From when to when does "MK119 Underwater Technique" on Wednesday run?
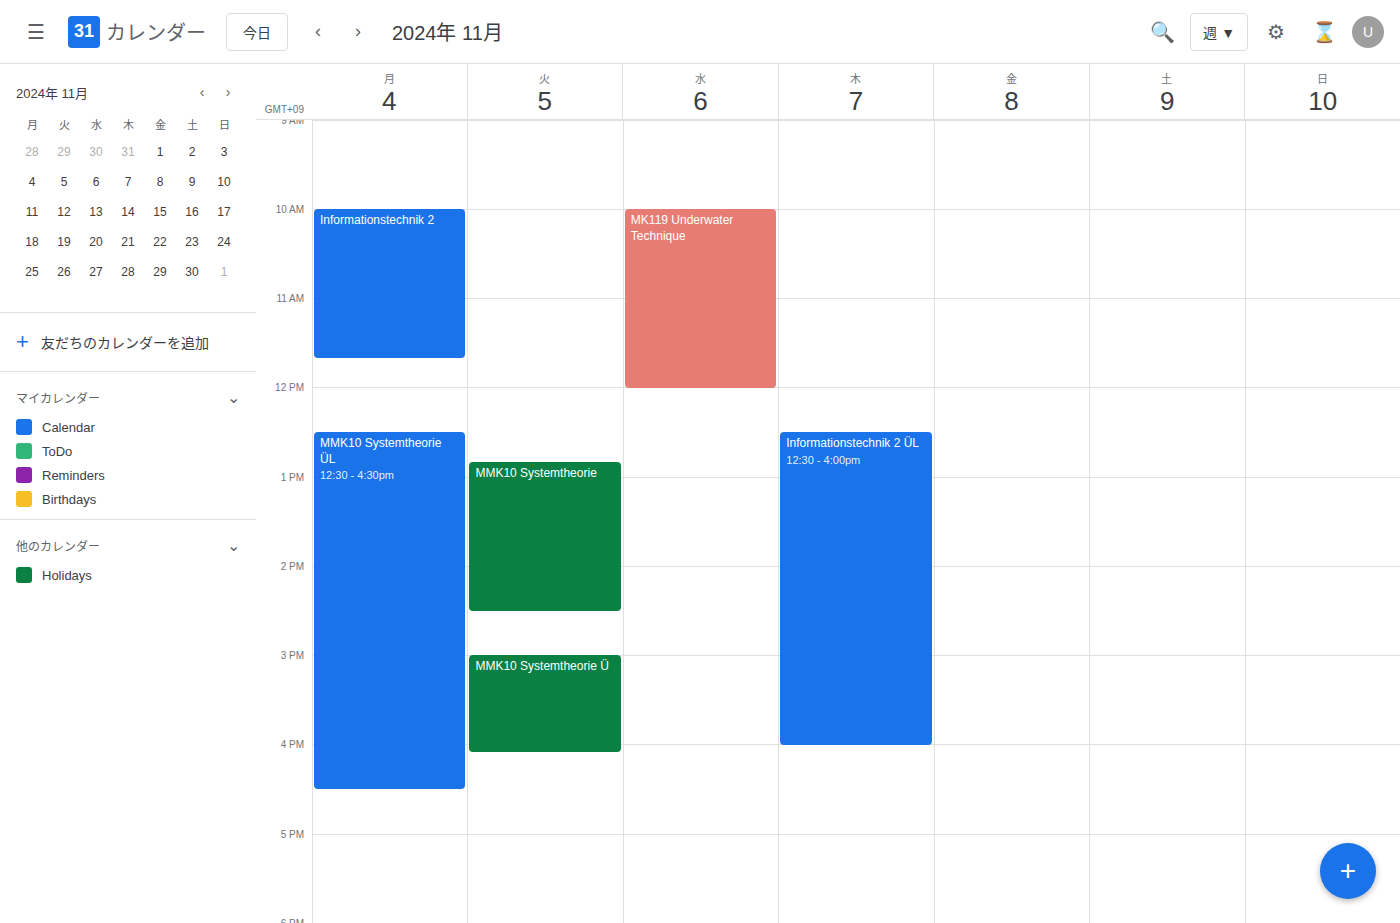
10:00 AM to 12:00 PM